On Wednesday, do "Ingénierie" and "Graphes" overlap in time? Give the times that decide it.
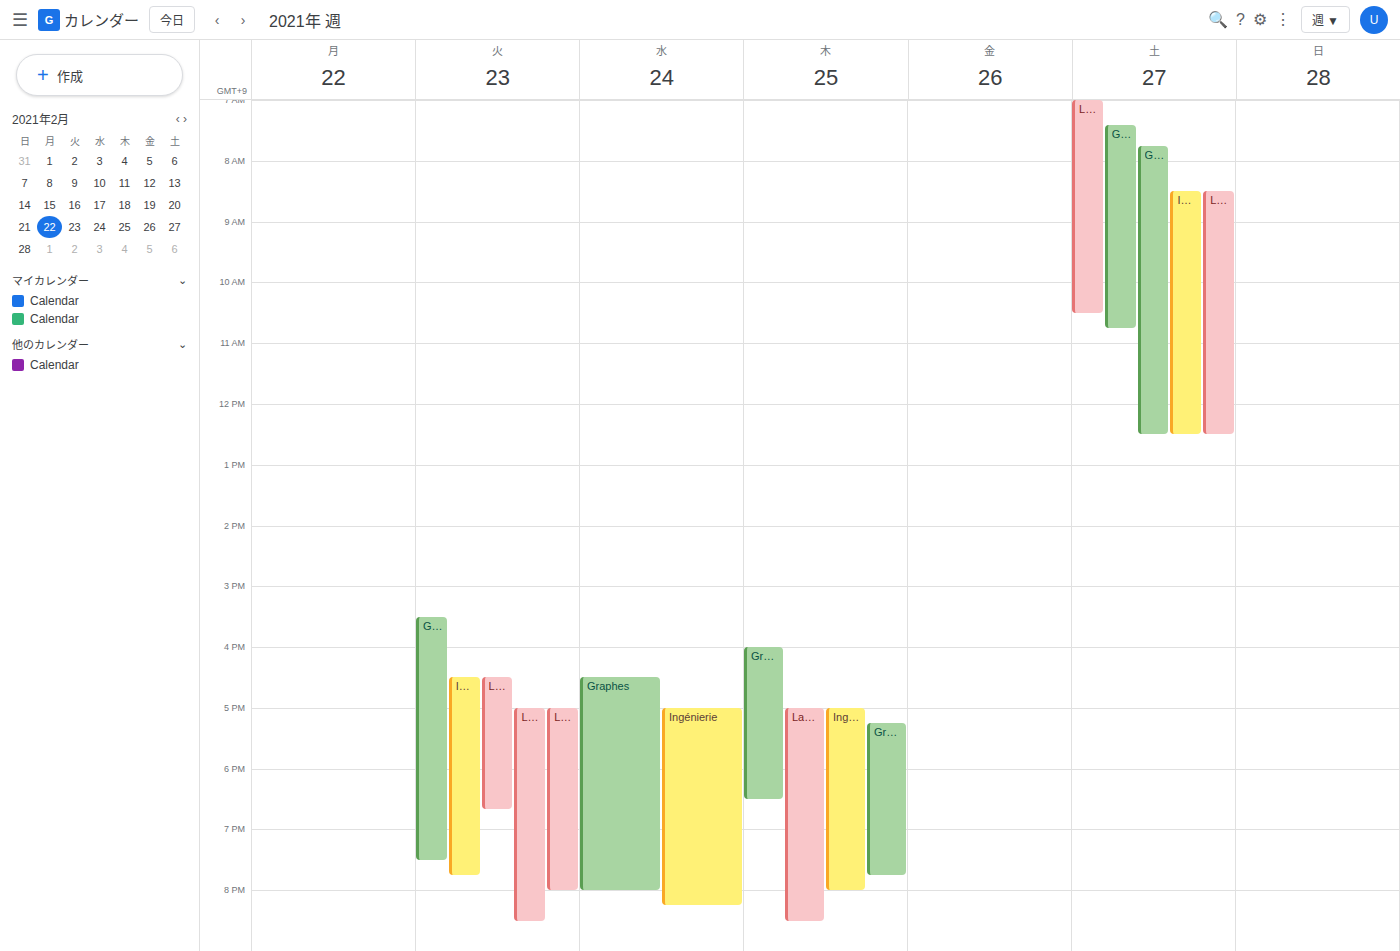
"Ingénierie" starts at 17:00, before "Graphes" ends at 20:00 -- they overlap.